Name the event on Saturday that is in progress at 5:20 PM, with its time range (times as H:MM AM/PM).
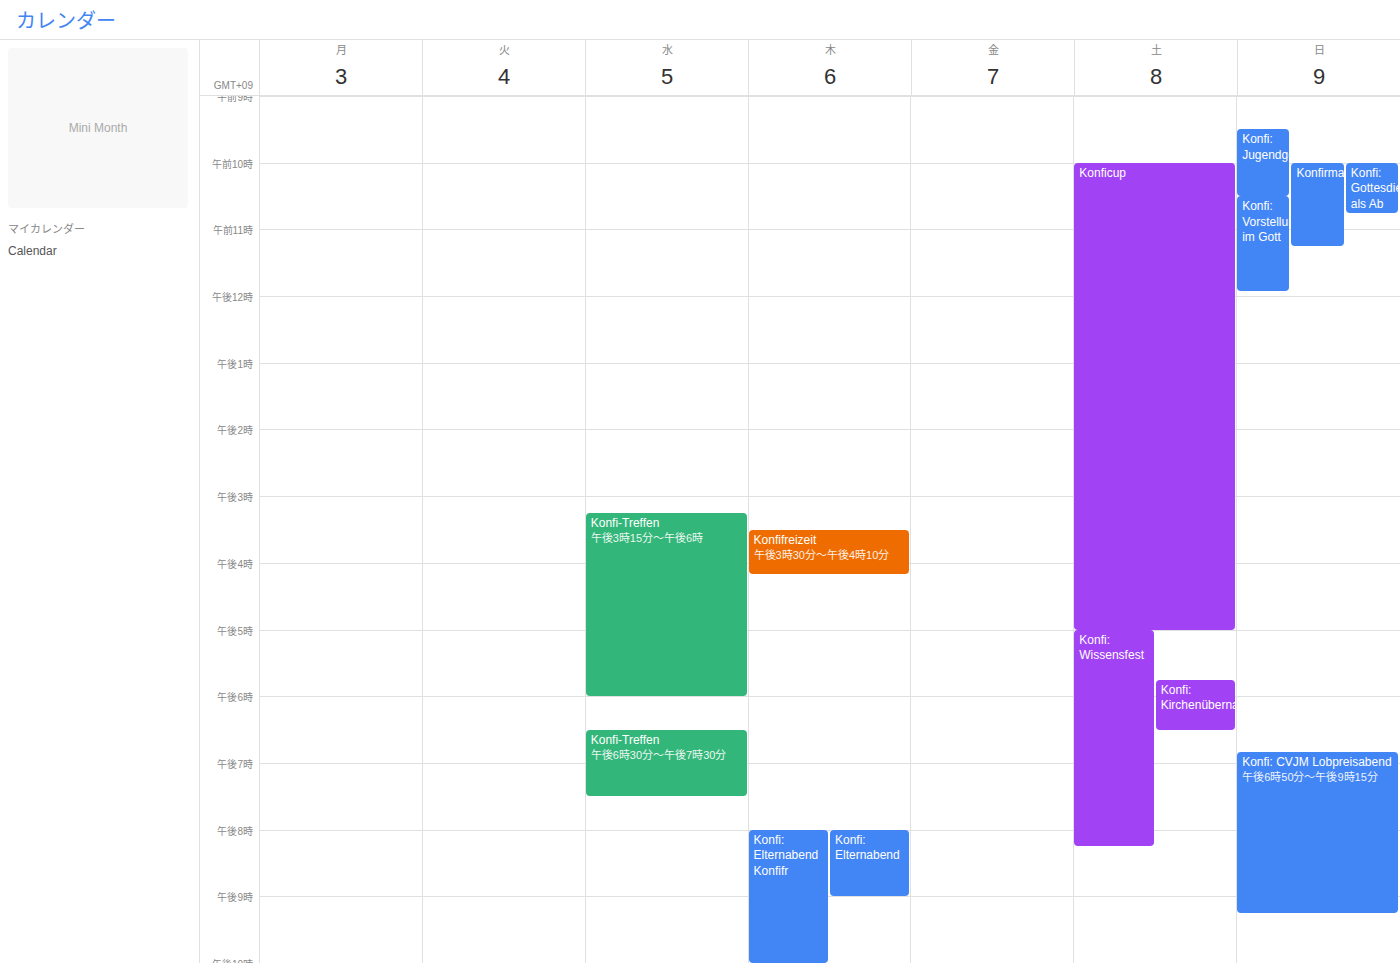
"Konfi: Wissensfest", 5:00 PM to 8:15 PM